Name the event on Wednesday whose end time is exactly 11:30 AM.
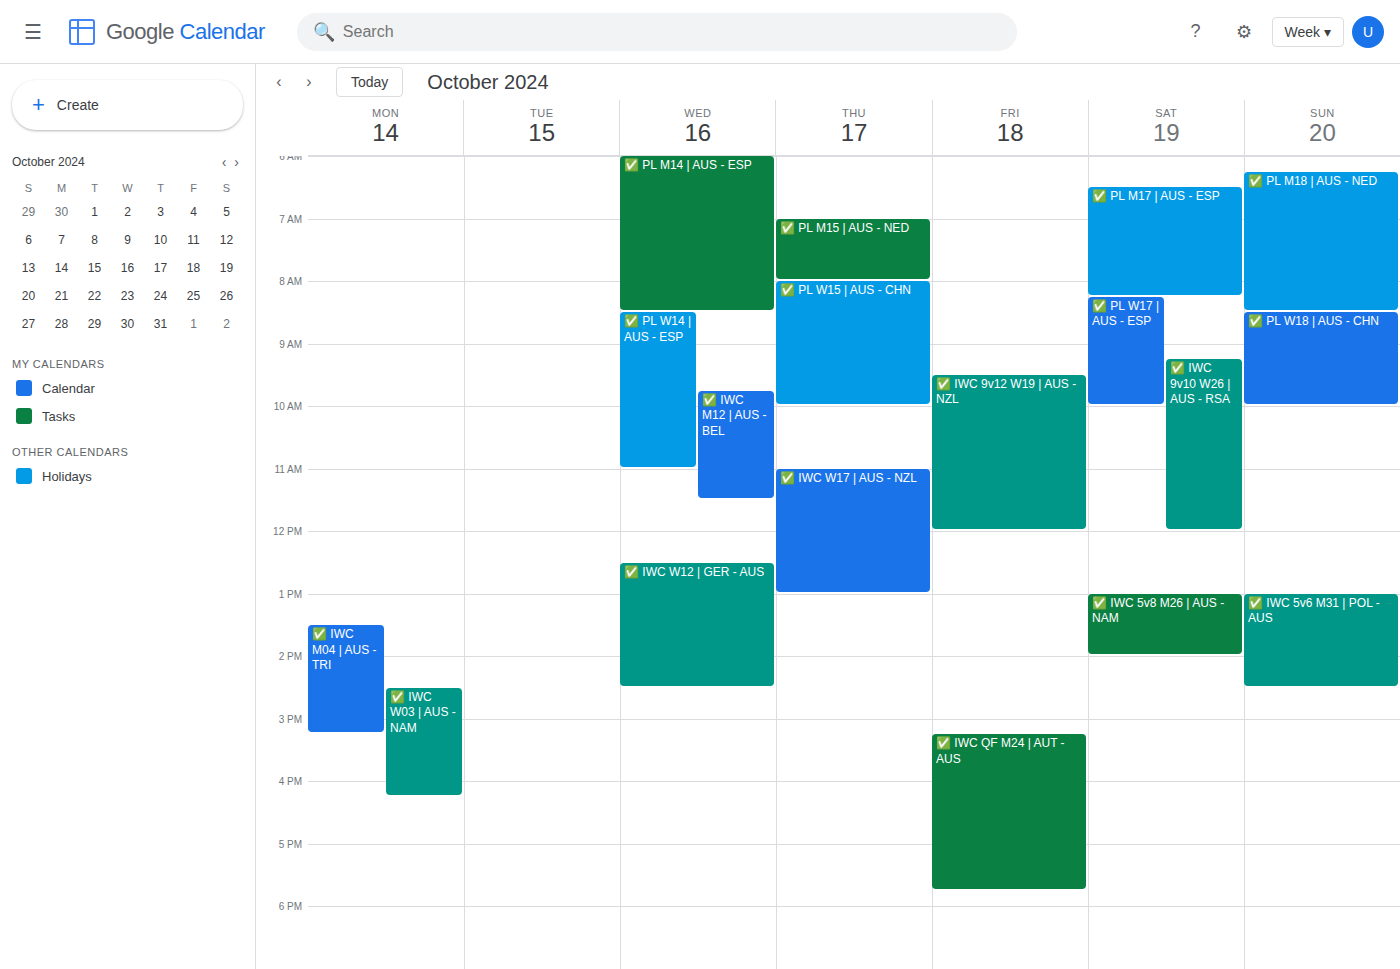
"✅ IWC M12 | AUS - BEL"